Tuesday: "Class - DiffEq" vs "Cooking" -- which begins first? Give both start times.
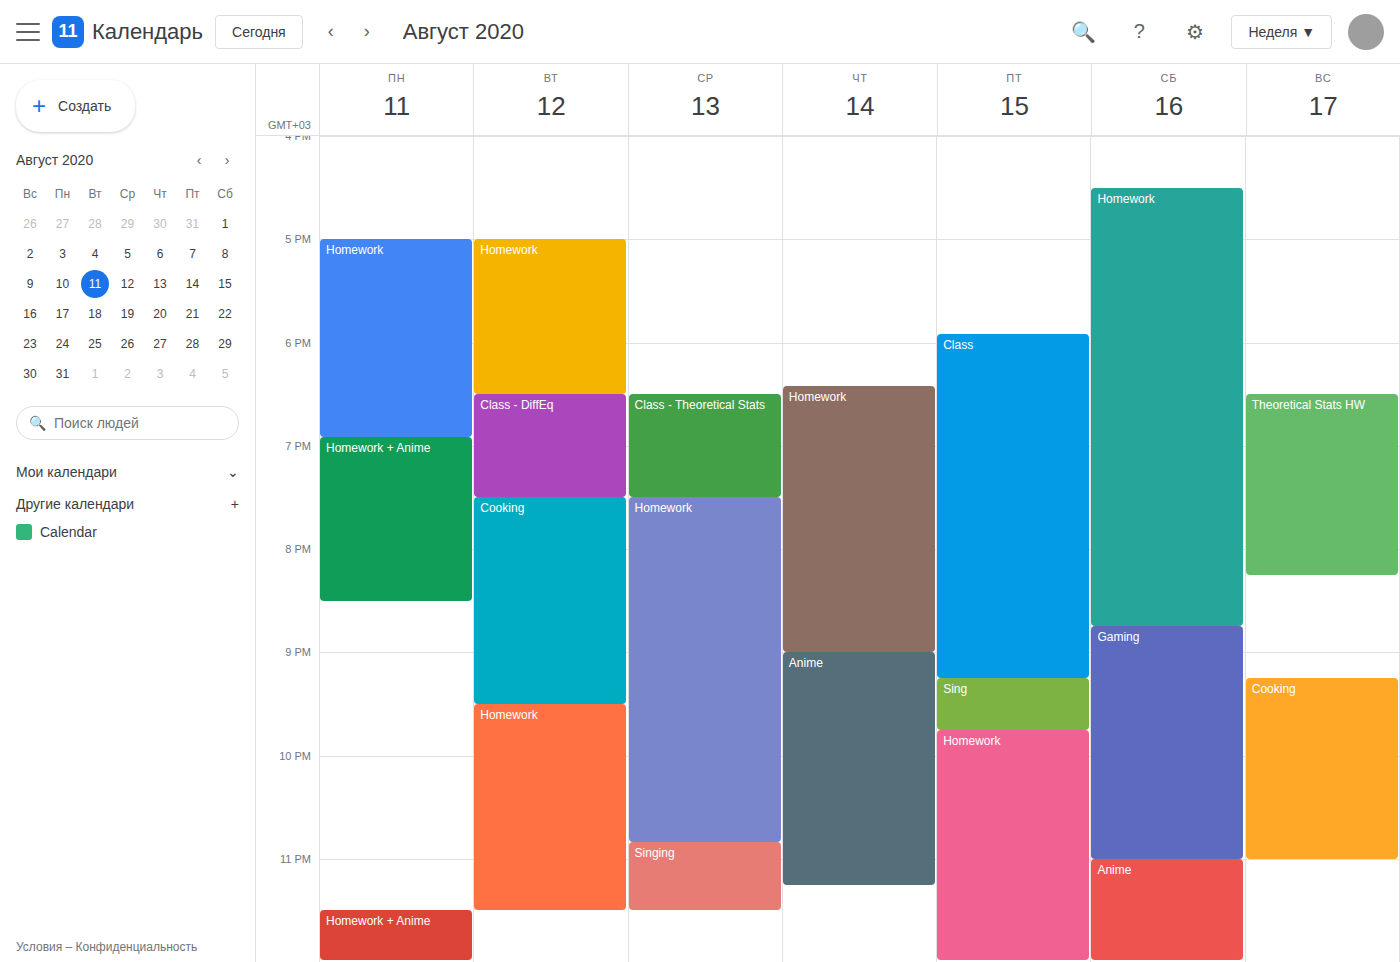
"Class - DiffEq" 6:30 PM; "Cooking" 7:30 PM.